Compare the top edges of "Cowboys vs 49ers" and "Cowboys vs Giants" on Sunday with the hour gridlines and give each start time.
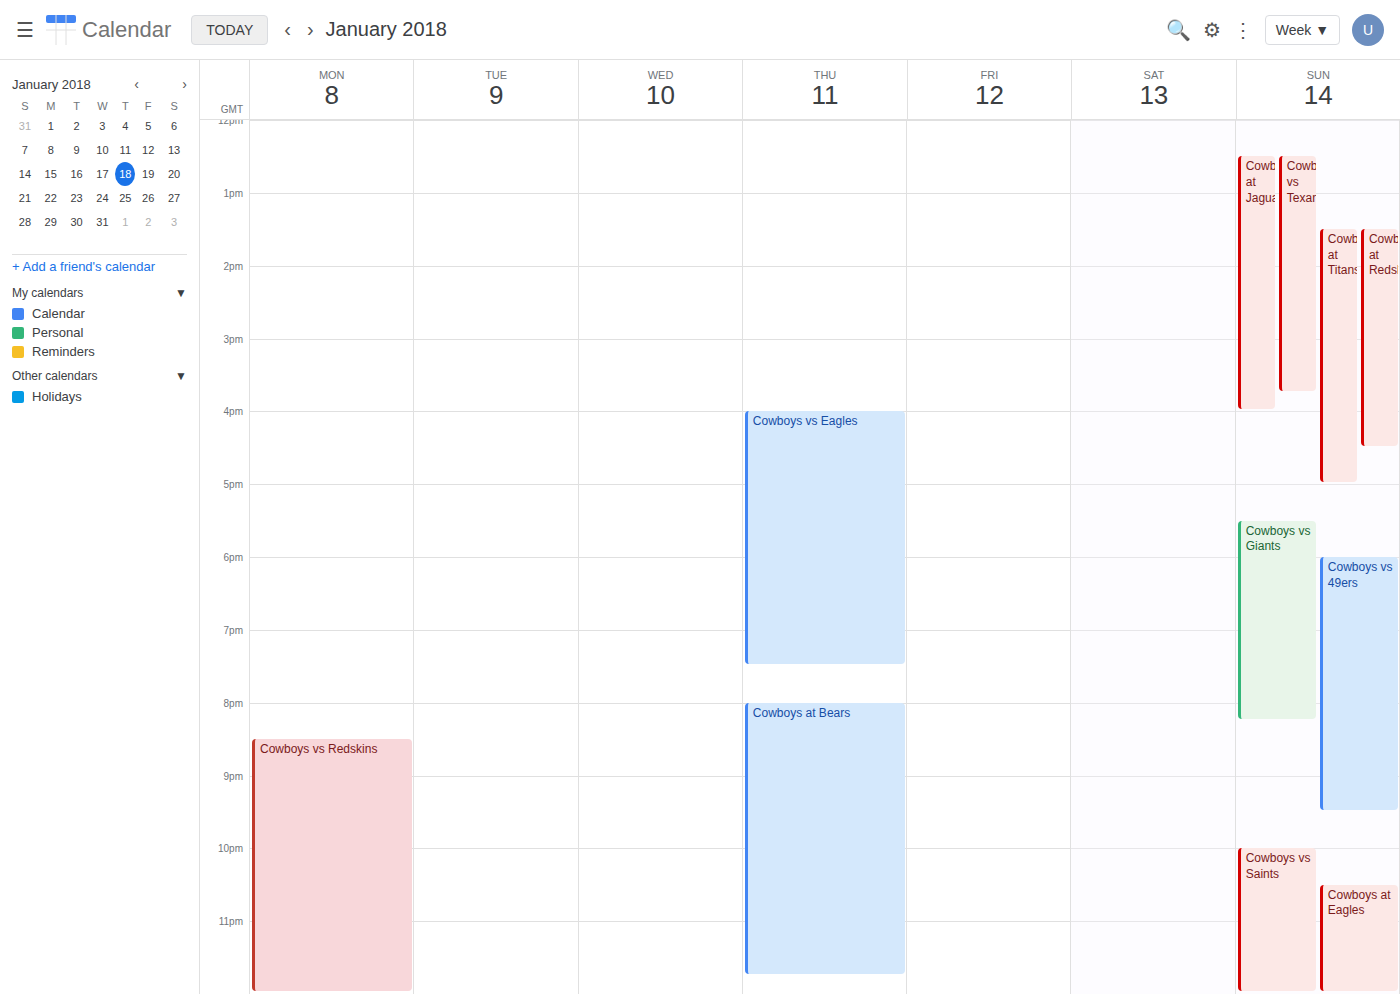
"Cowboys vs 49ers": 18:00, exactly on the 18:00 line. "Cowboys vs Giants": 17:30, halfway between the 17:00 and 18:00 lines.